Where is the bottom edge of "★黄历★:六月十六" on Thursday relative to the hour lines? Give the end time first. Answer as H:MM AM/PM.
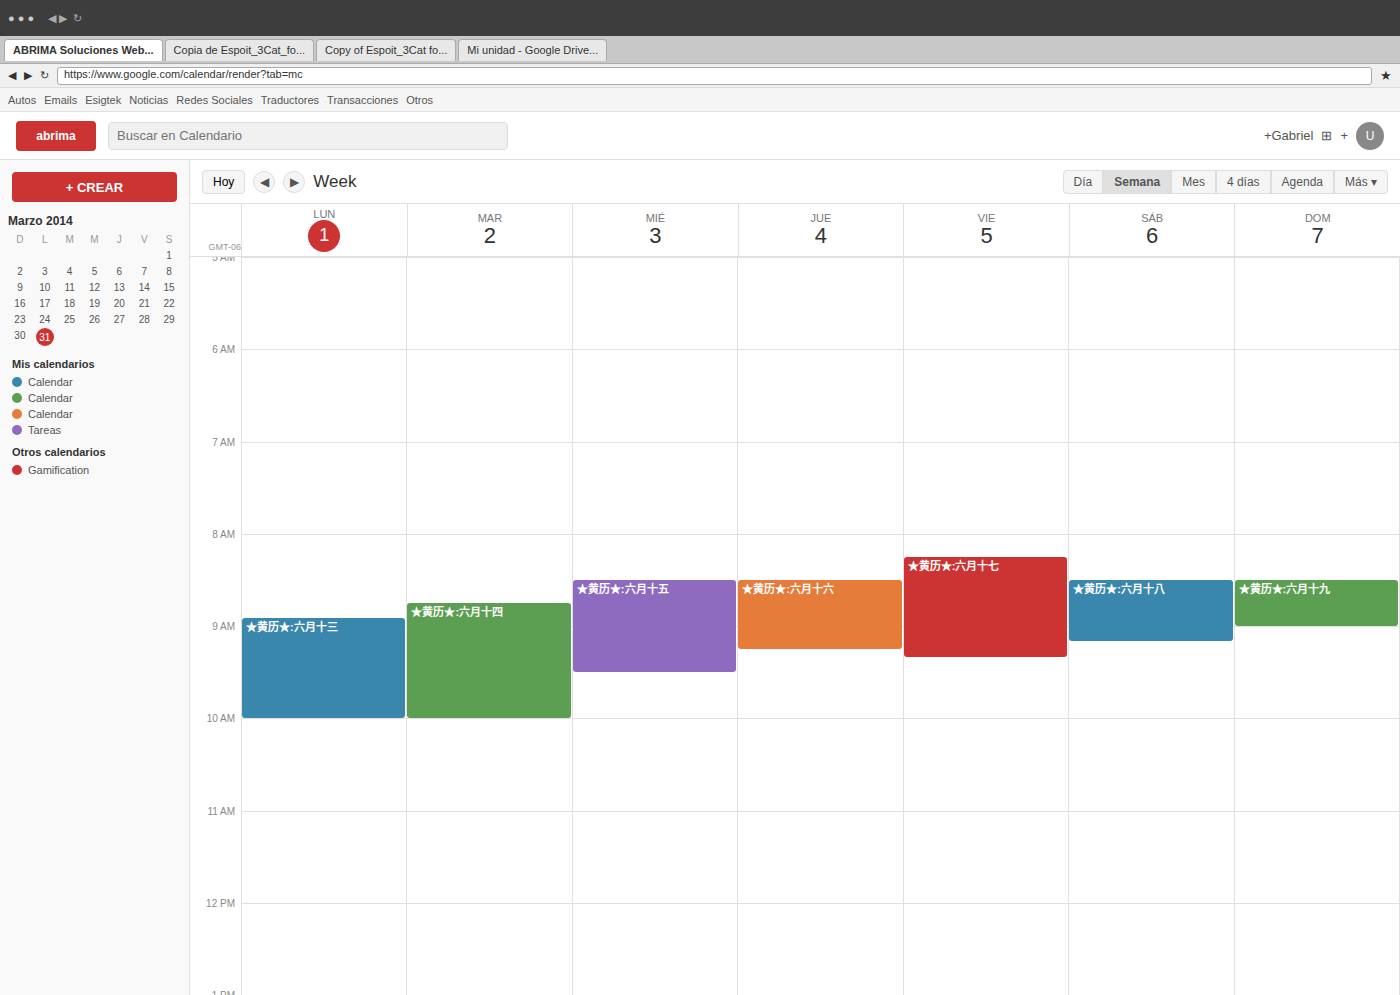
9:15 AM -- neither: a quarter of the way from the 9 AM line to the 10 AM line.